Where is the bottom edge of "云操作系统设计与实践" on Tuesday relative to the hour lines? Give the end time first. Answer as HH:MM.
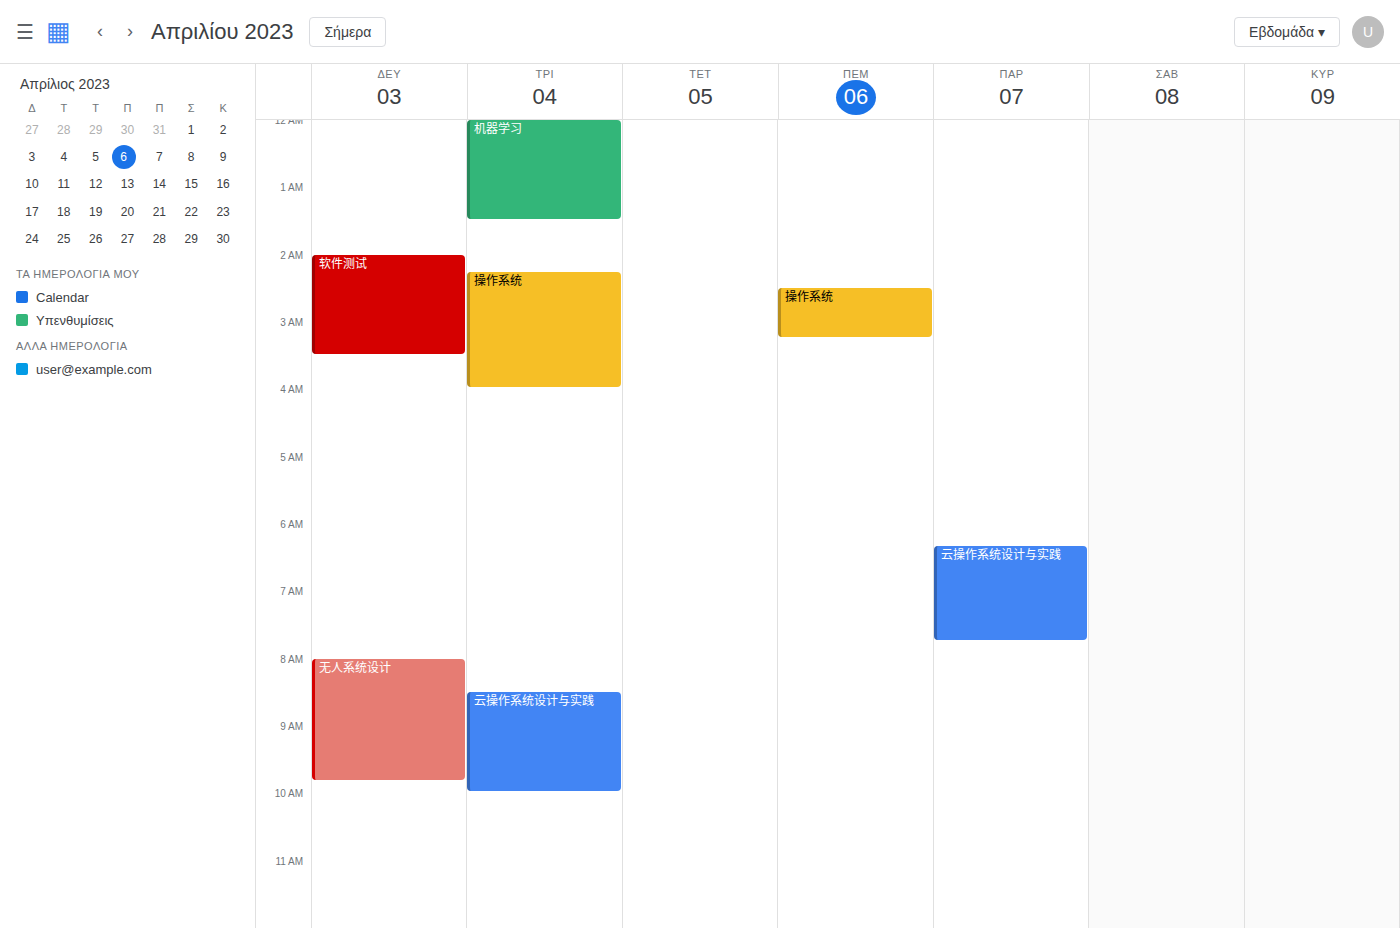
10:00 -- exactly on the 10:00 line.